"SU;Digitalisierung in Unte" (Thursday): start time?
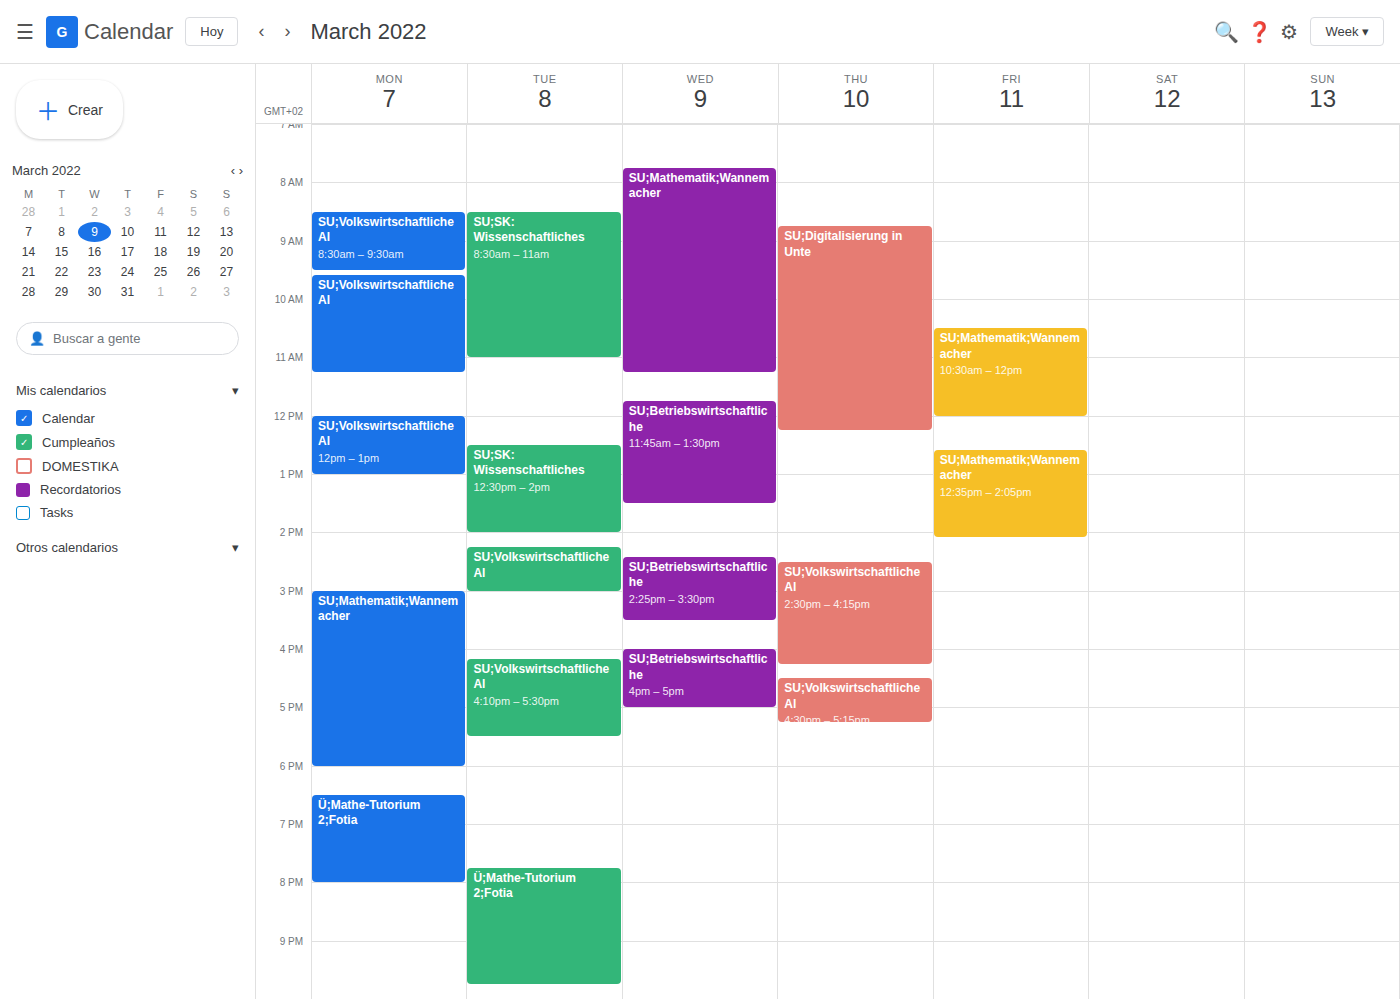
8:45 AM